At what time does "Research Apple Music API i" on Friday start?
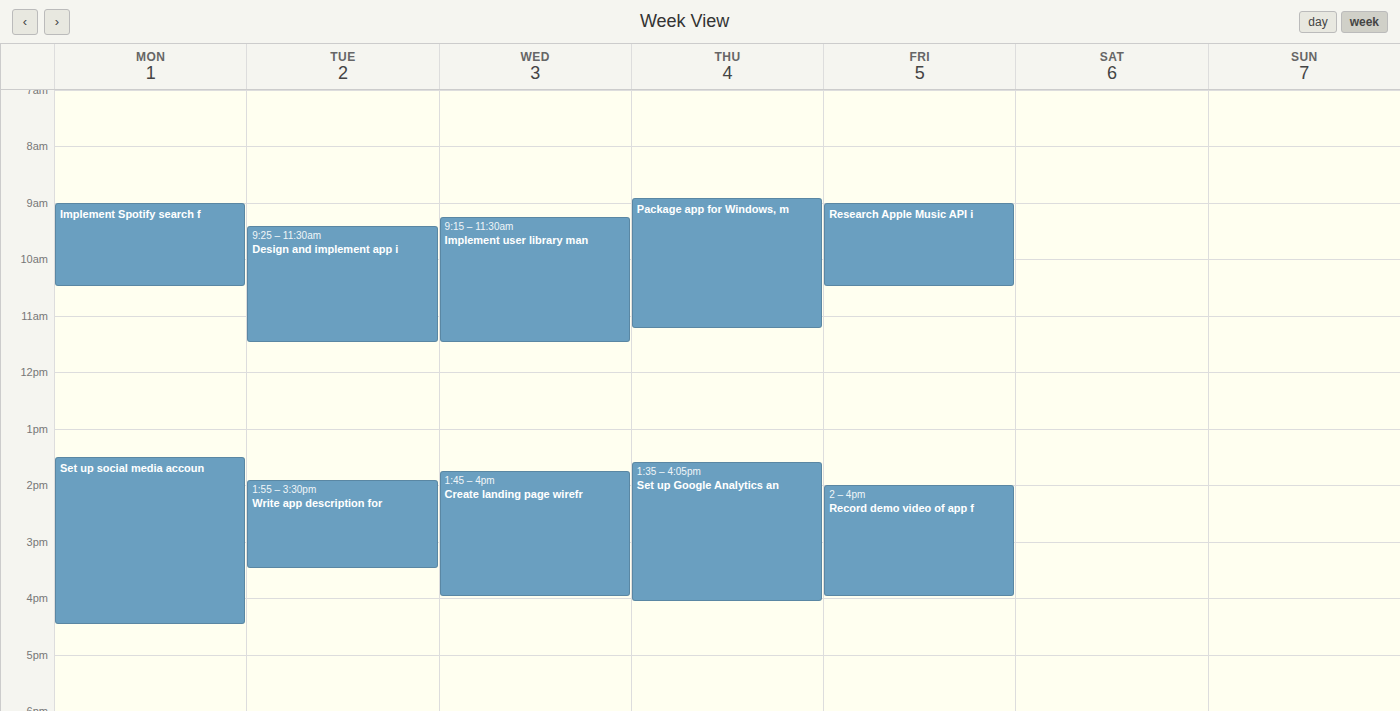
9:00 AM